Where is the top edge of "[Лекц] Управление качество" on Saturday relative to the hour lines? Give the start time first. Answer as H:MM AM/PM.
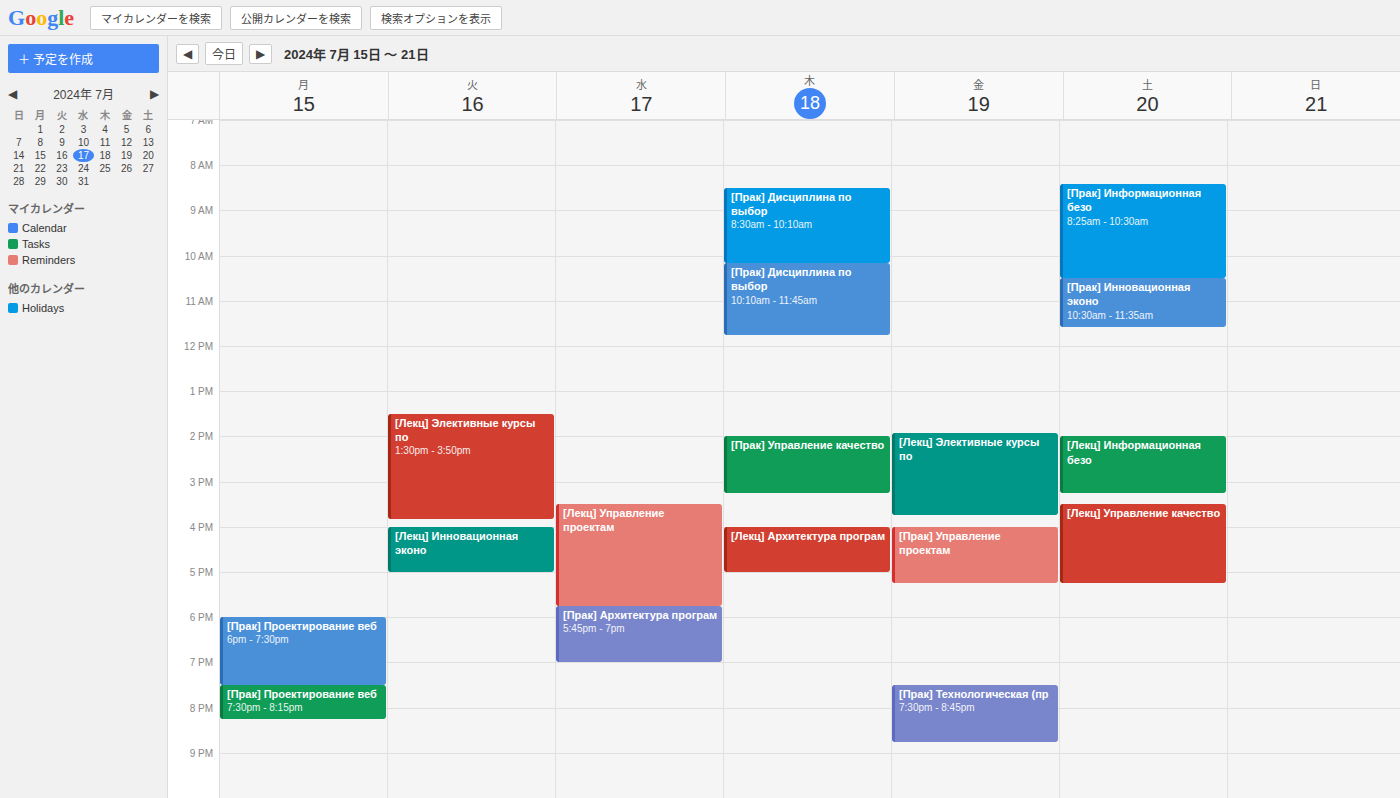
3:30 PM -- halfway between the 3 PM and 4 PM lines.